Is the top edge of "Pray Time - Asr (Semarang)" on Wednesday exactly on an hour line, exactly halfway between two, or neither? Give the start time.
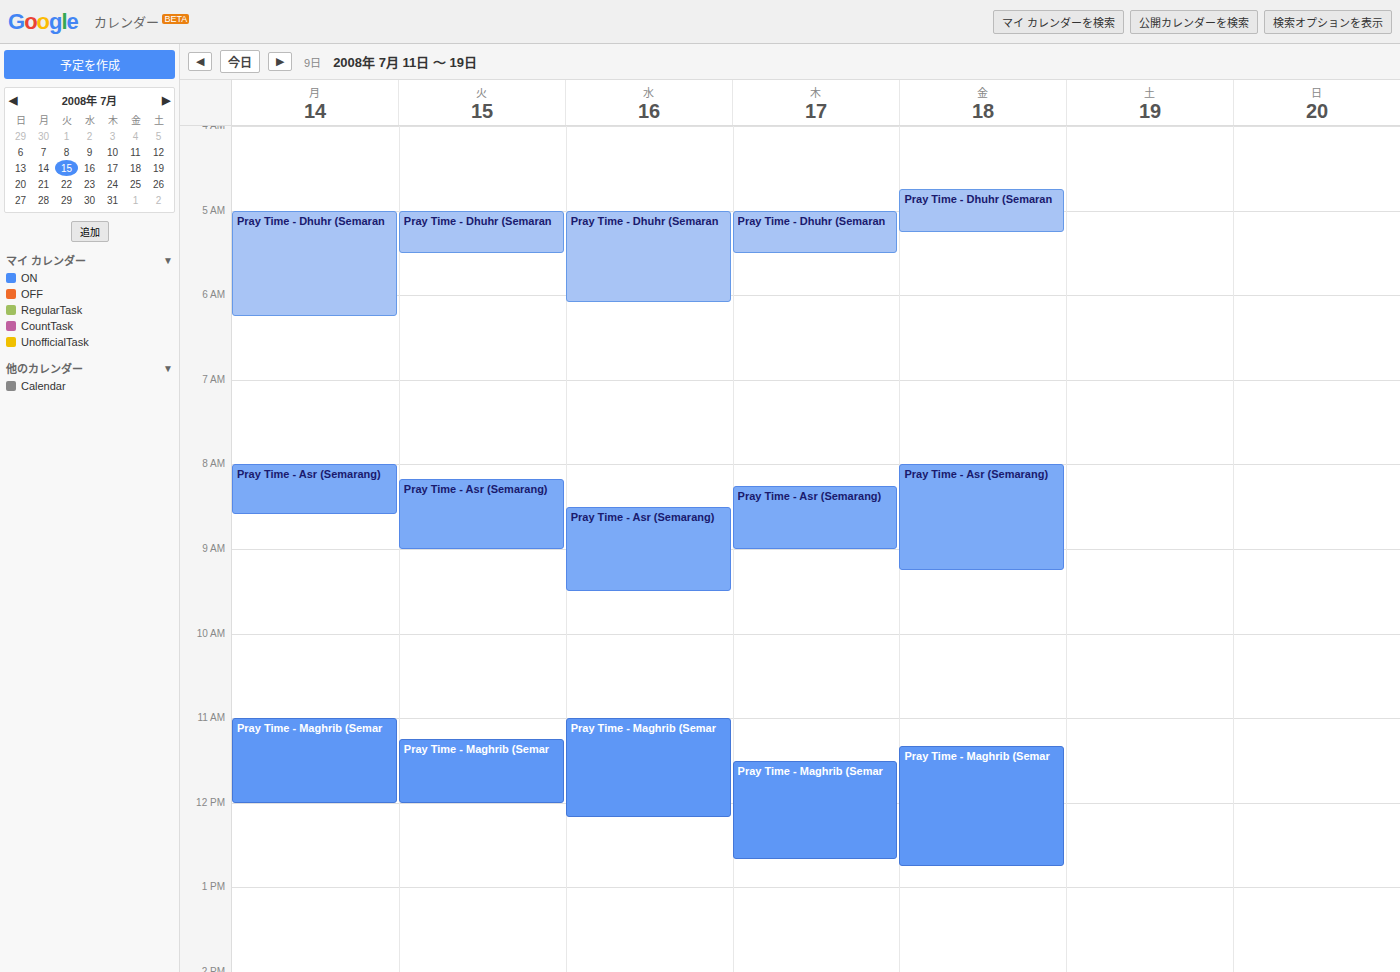
8:30 AM -- halfway between the 8 AM and 9 AM lines.